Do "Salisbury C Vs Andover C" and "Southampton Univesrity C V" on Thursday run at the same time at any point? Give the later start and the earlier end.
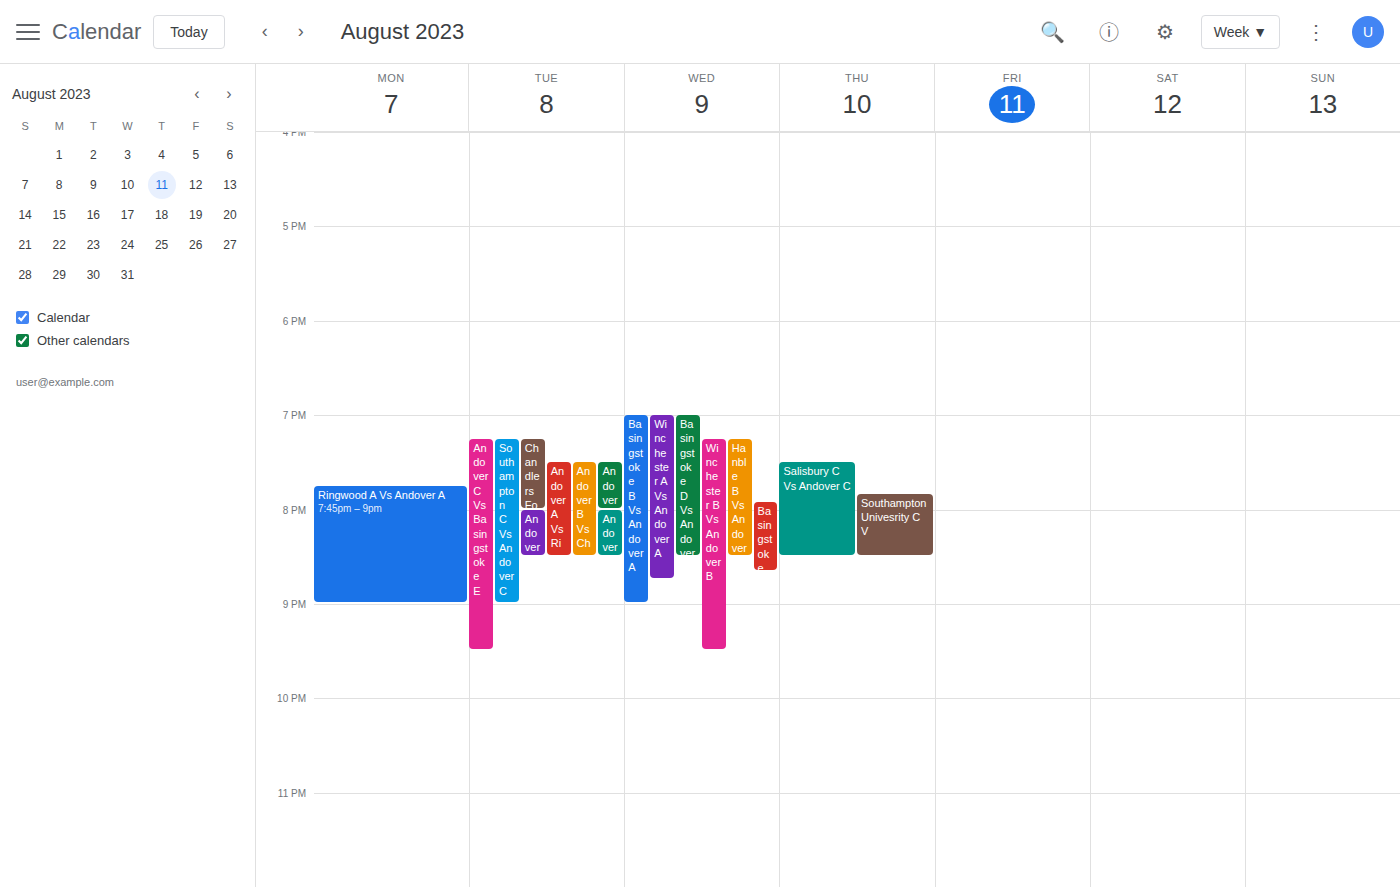
"Southampton Univesrity C V" starts at 7:50 PM, before "Salisbury C Vs Andover C" ends at 8:30 PM -- they overlap.